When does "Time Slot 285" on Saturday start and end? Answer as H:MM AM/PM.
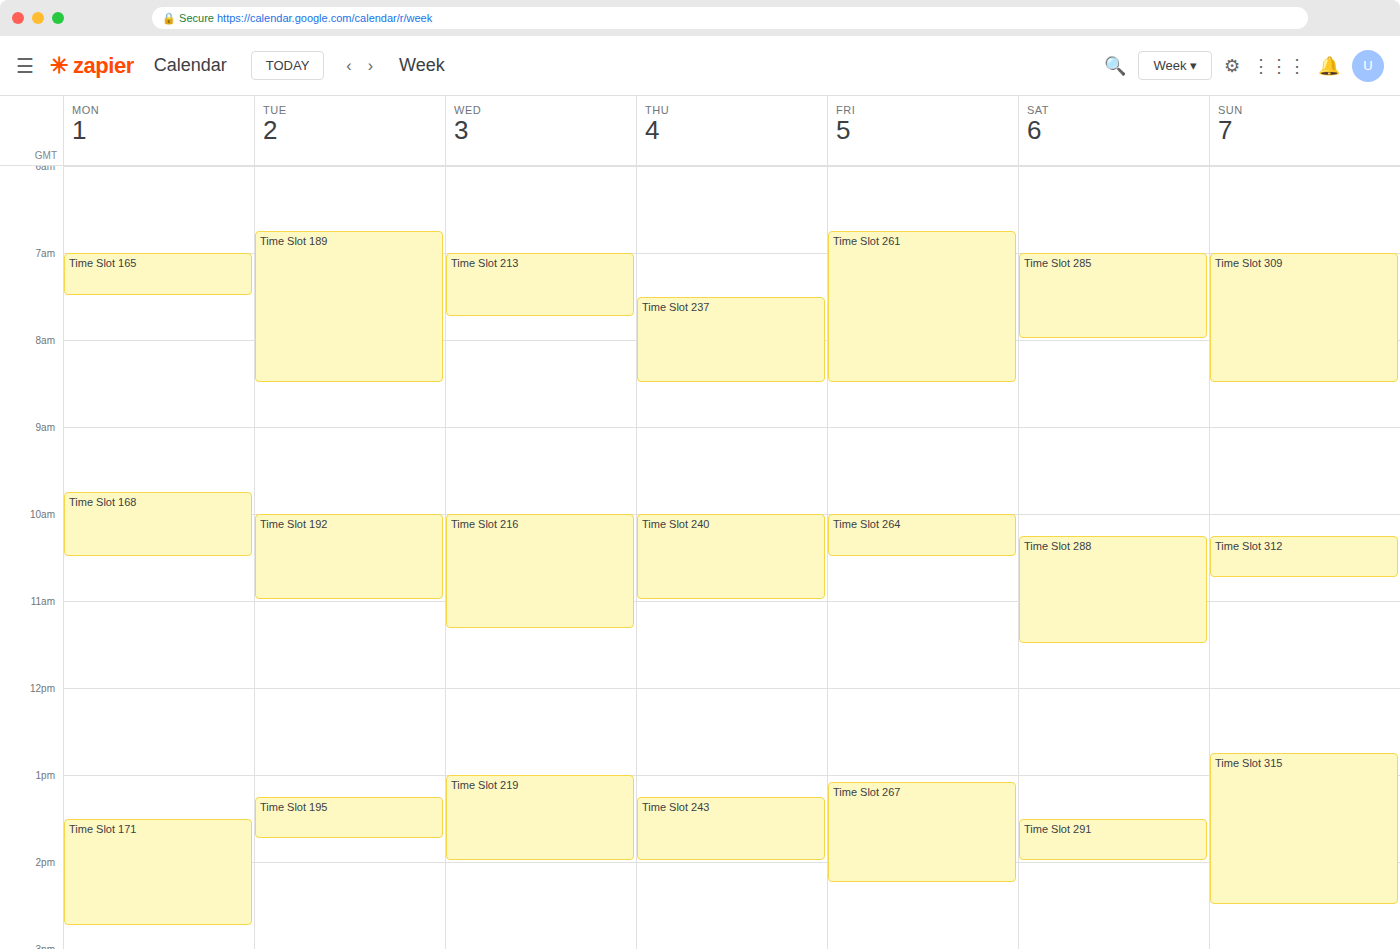
7:00 AM to 8:00 AM